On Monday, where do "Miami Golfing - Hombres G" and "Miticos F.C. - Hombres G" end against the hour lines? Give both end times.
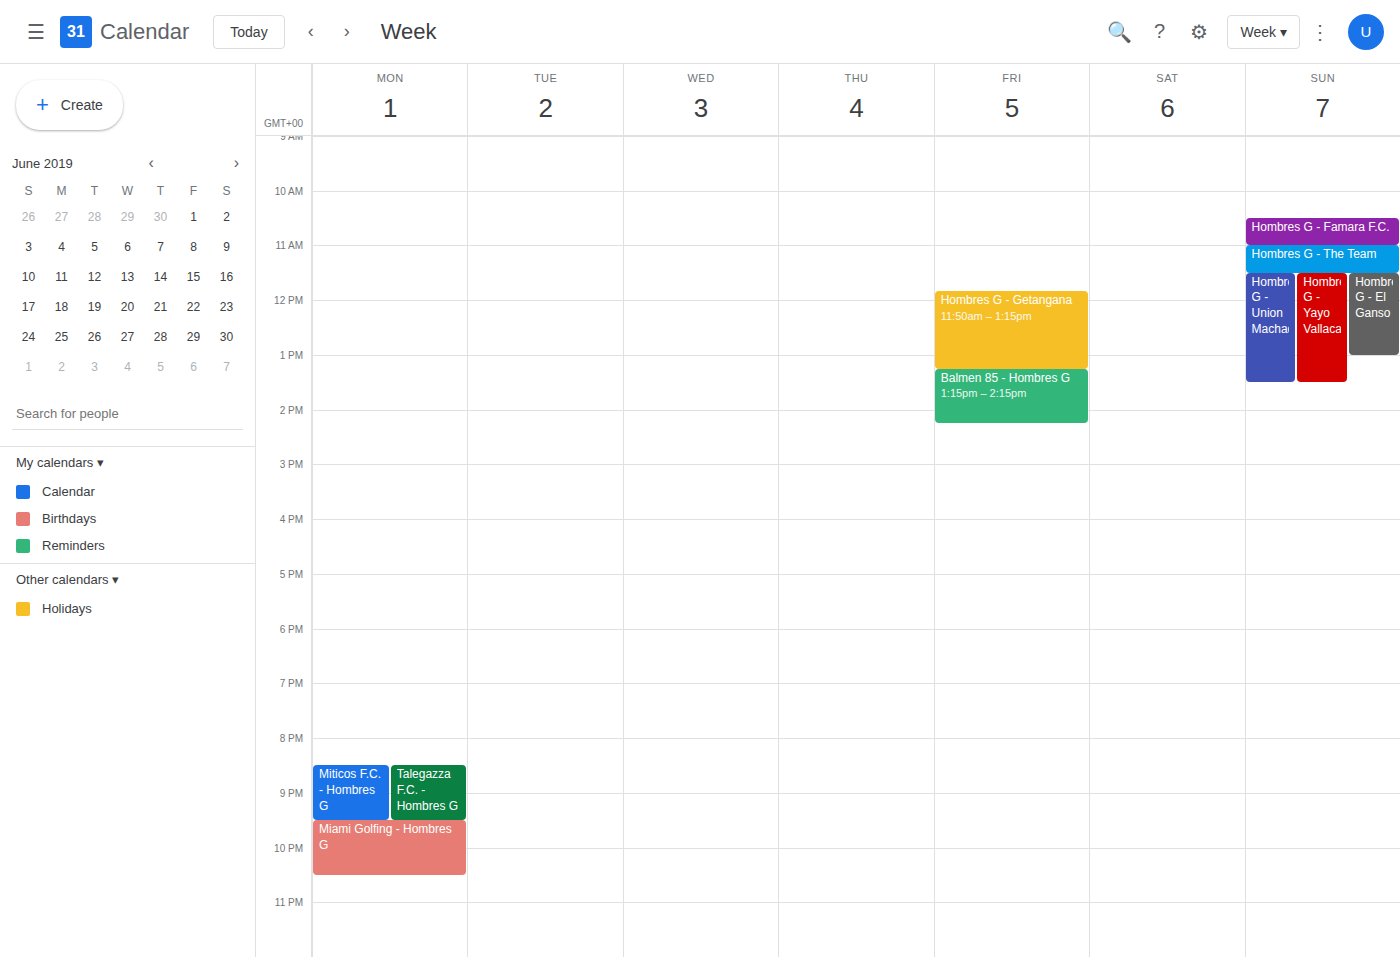
"Miami Golfing - Hombres G": 10:30 PM, halfway between the 10 PM and 11 PM lines. "Miticos F.C. - Hombres G": 9:30 PM, halfway between the 9 PM and 10 PM lines.